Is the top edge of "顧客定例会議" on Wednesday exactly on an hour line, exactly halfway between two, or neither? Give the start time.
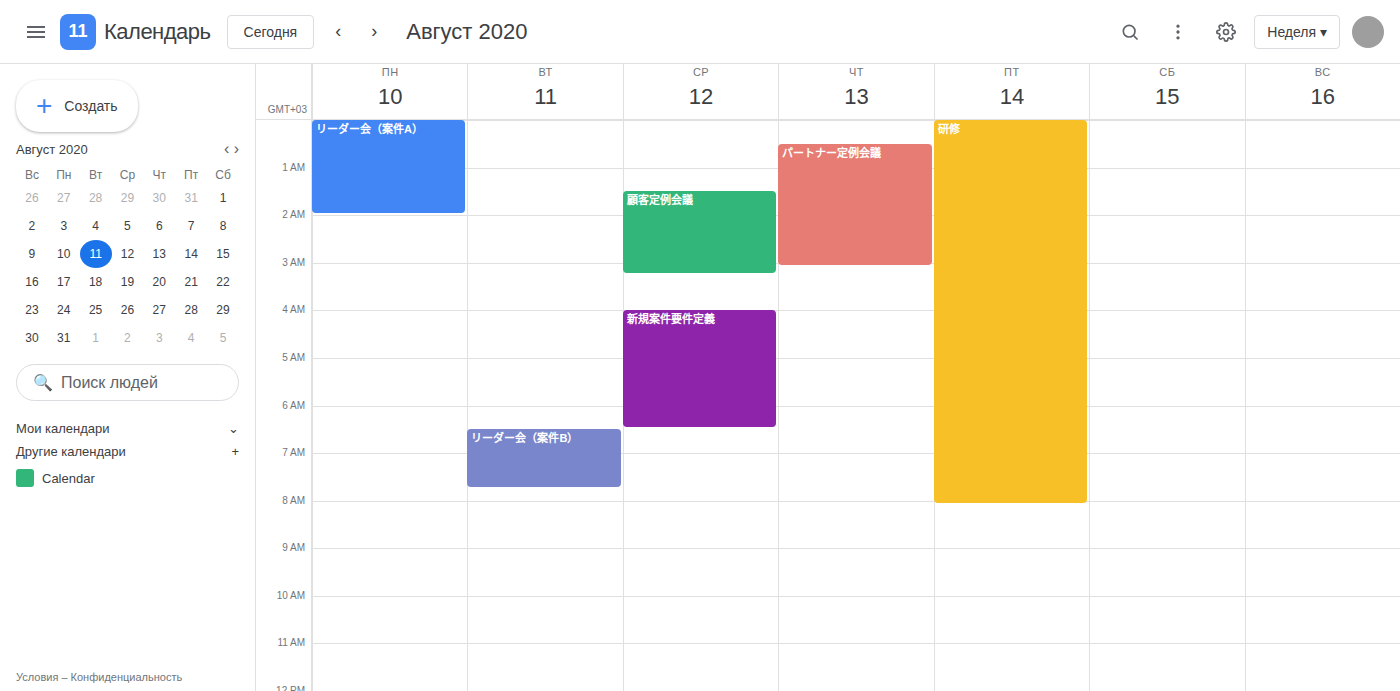
1:30 AM -- halfway between the 1 AM and 2 AM lines.